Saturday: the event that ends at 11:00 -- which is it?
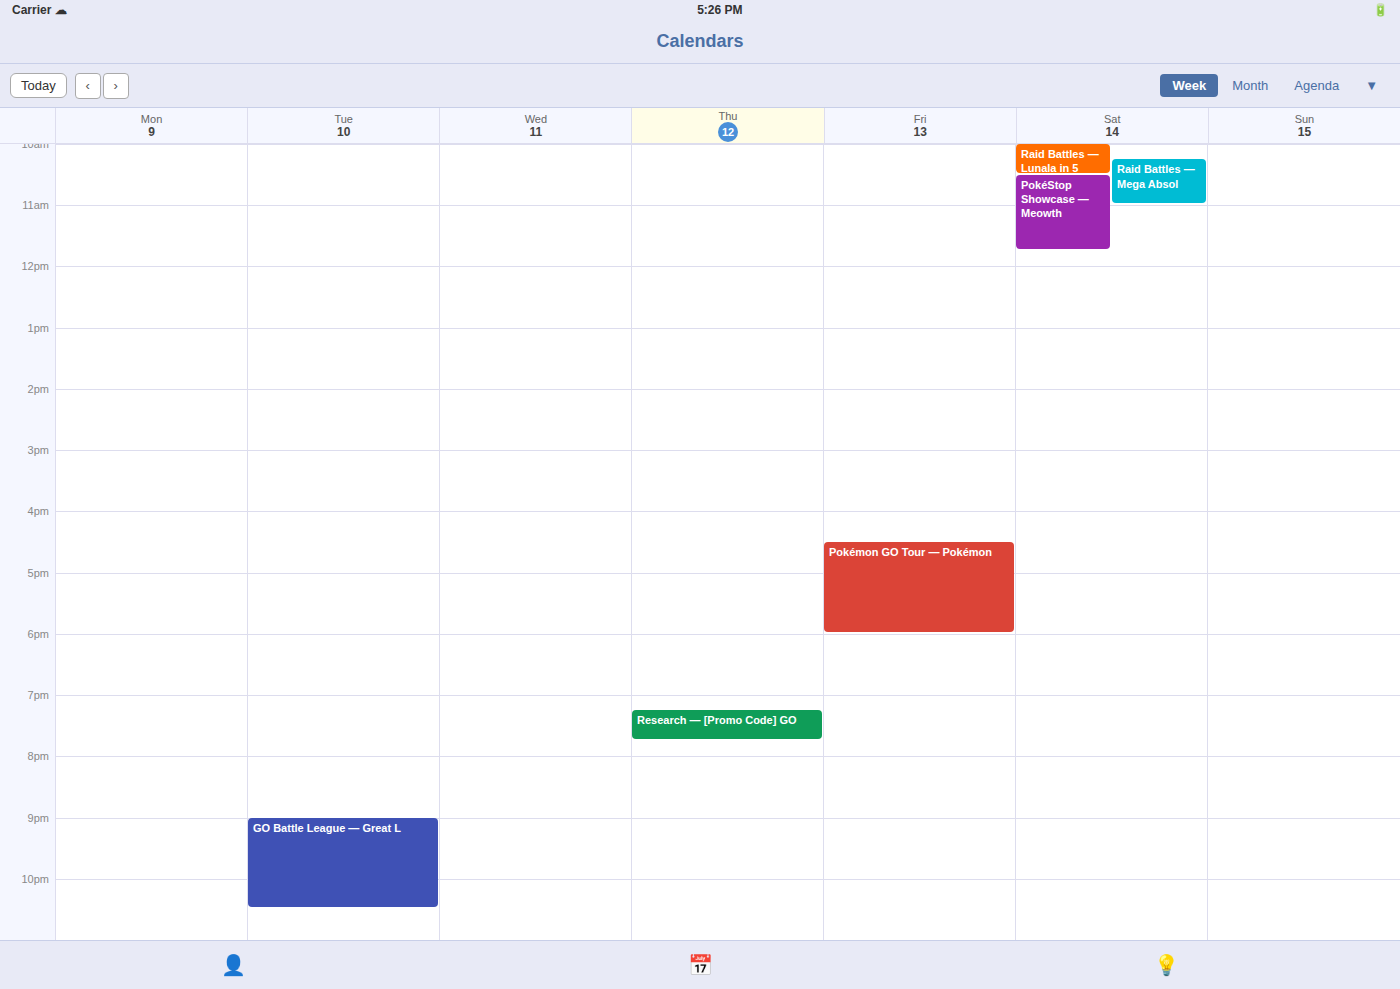
"Raid Battles — Mega Absol"